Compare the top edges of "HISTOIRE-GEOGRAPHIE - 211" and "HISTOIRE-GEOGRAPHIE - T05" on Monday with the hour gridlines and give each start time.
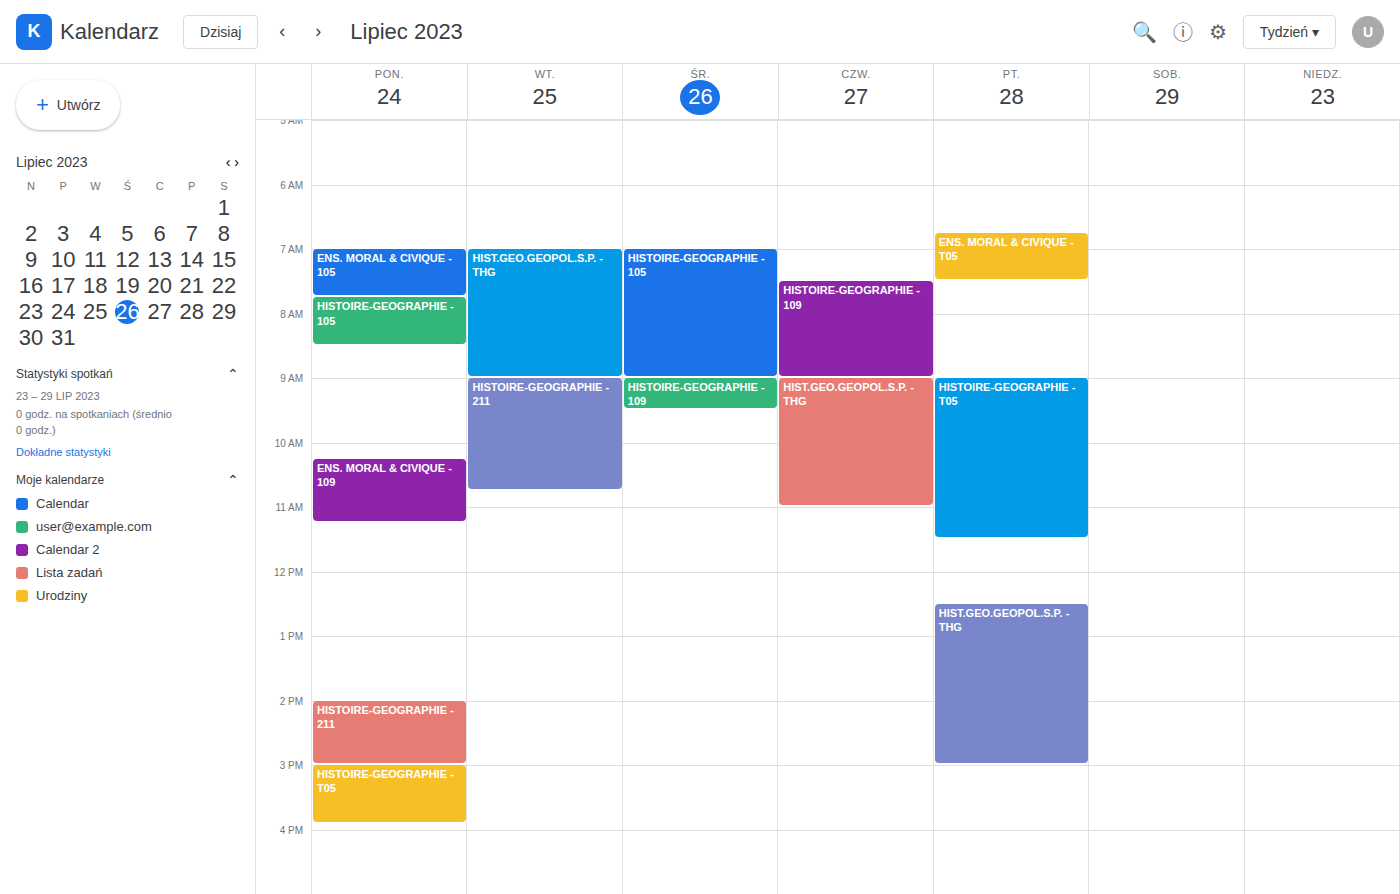
"HISTOIRE-GEOGRAPHIE - 211": 14:00, exactly on the 14:00 line. "HISTOIRE-GEOGRAPHIE - T05": 15:00, exactly on the 15:00 line.